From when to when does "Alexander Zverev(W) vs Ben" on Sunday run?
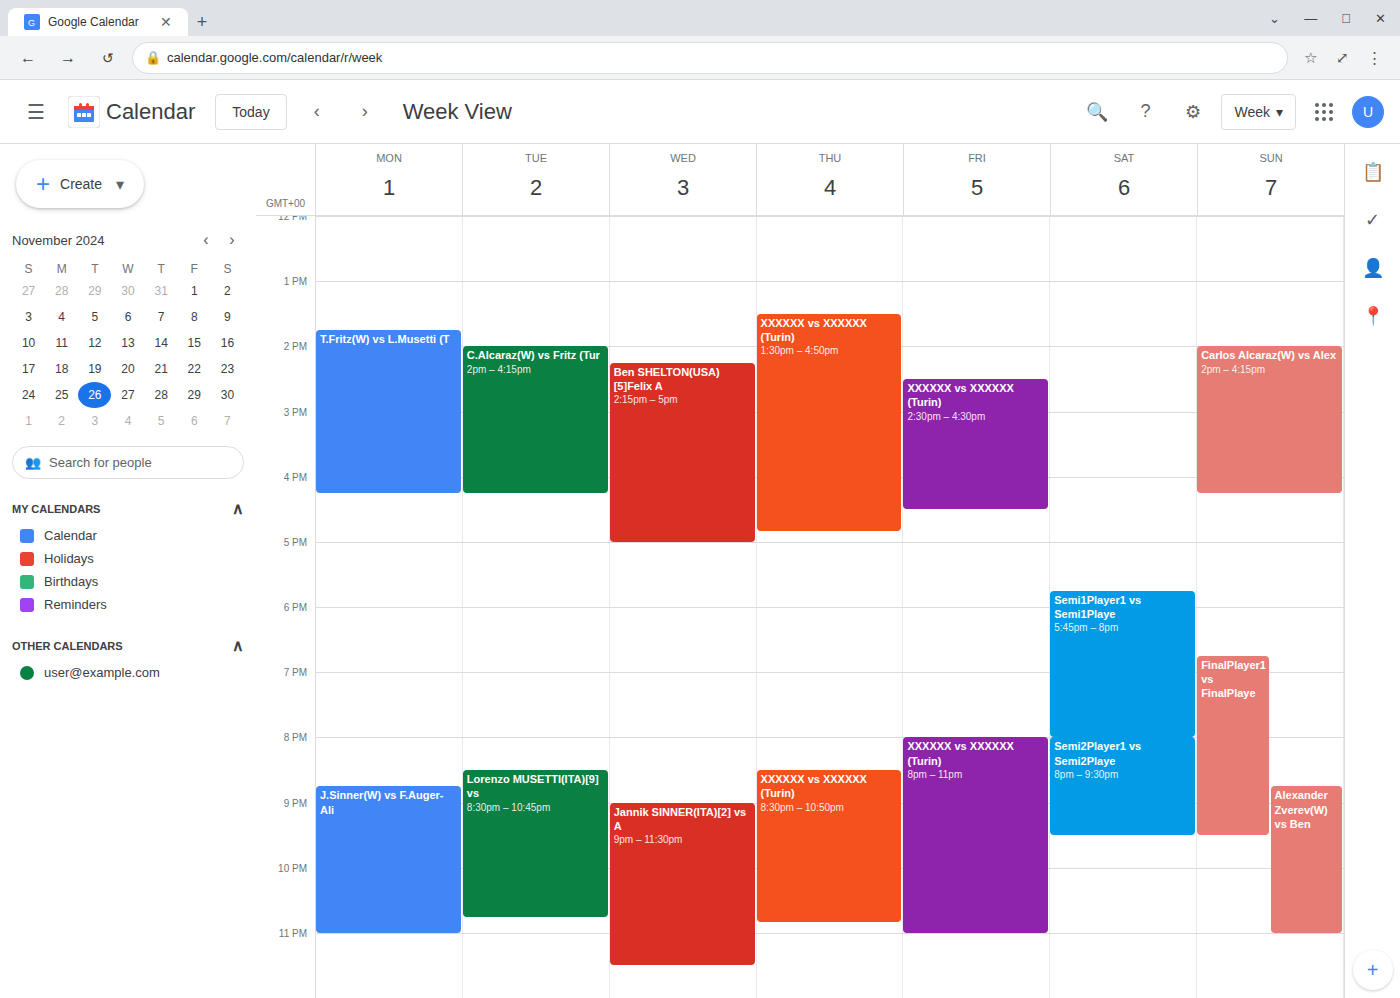
8:45 PM to 11:00 PM